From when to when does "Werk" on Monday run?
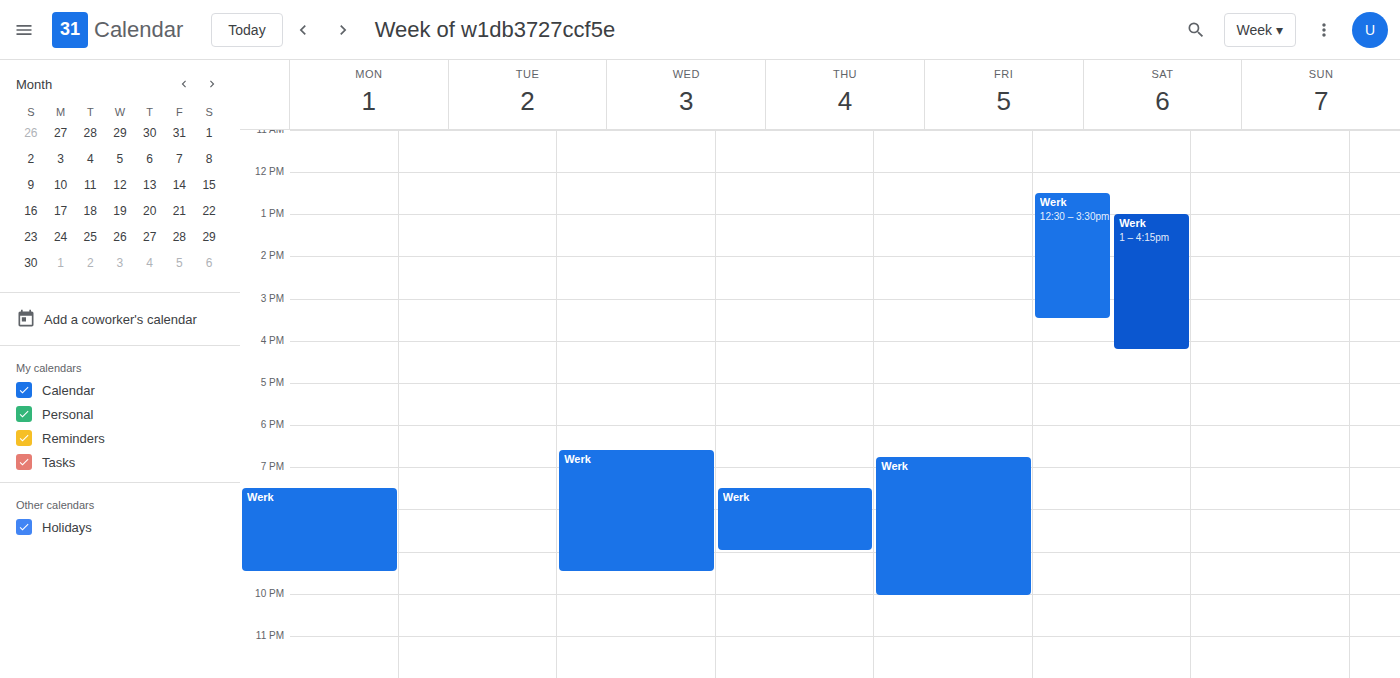
7:30 PM to 9:30 PM